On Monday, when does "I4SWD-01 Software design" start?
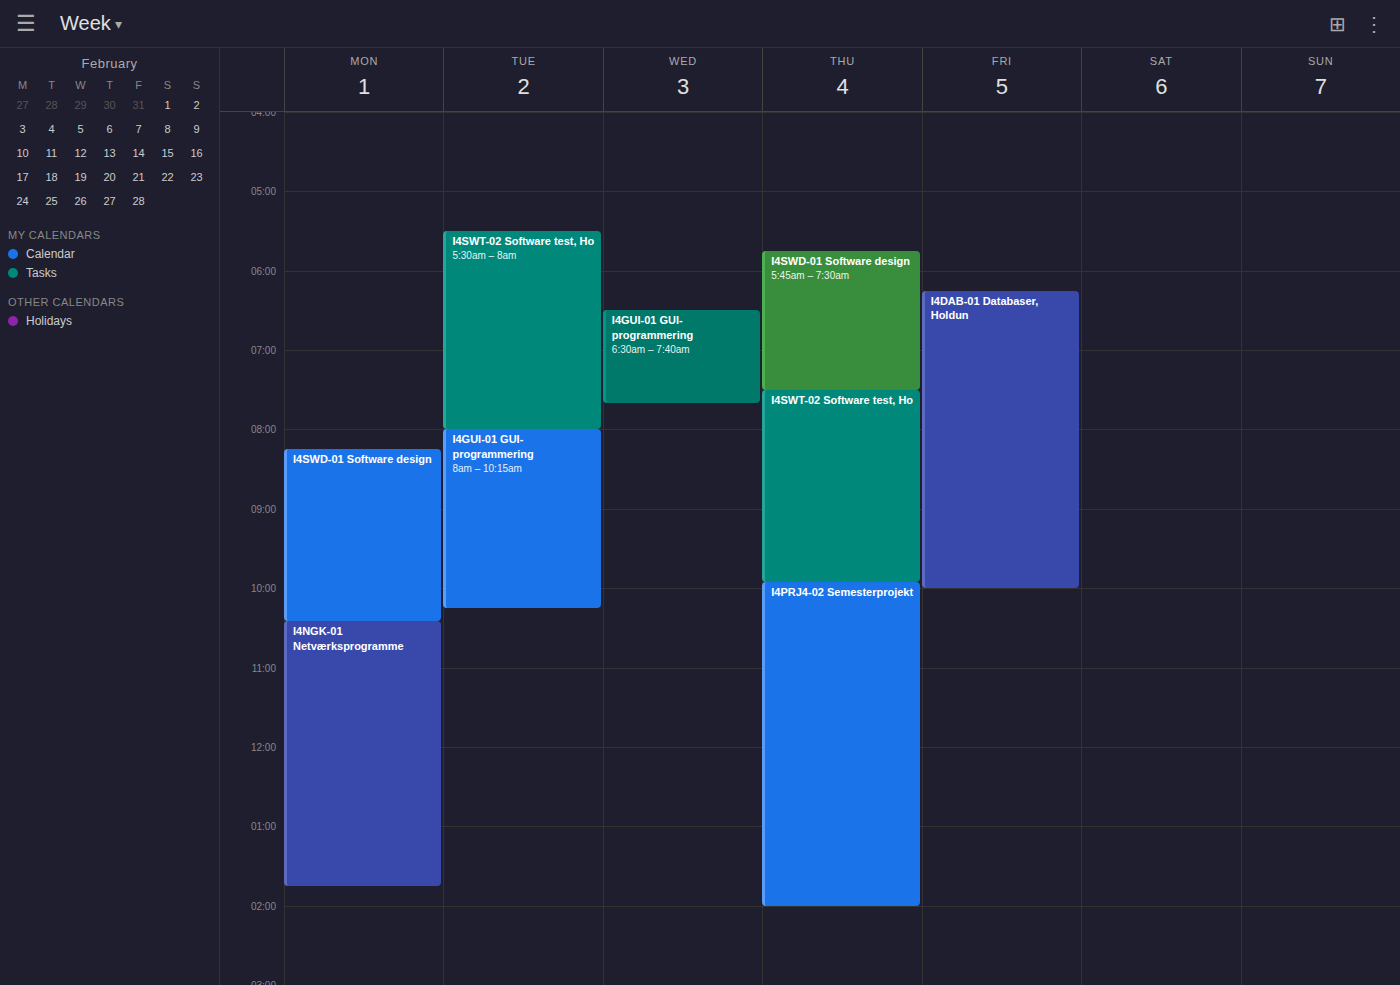
8:15 AM